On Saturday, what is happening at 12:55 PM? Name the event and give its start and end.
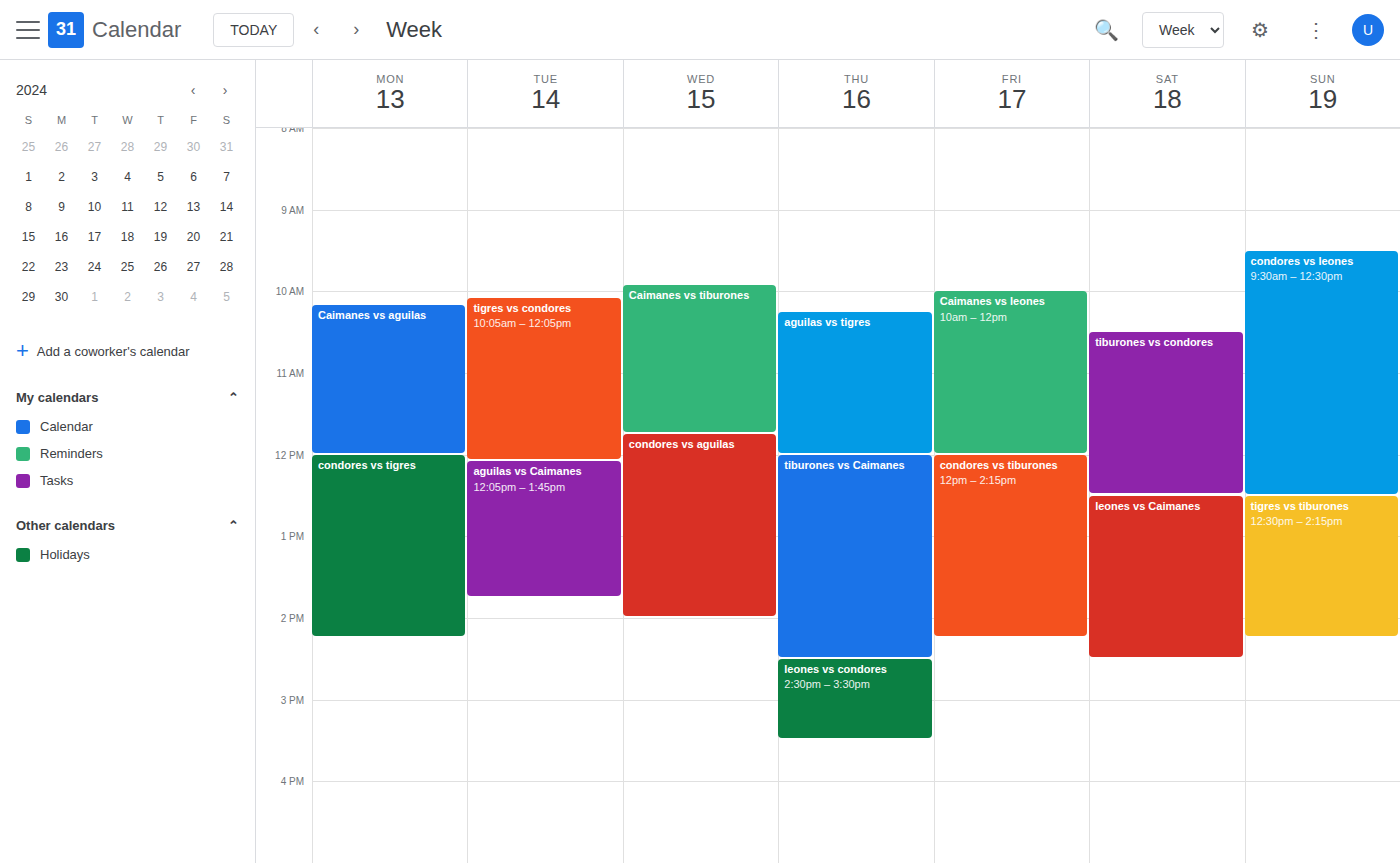
"leones vs Caimanes", 12:30 PM to 2:30 PM